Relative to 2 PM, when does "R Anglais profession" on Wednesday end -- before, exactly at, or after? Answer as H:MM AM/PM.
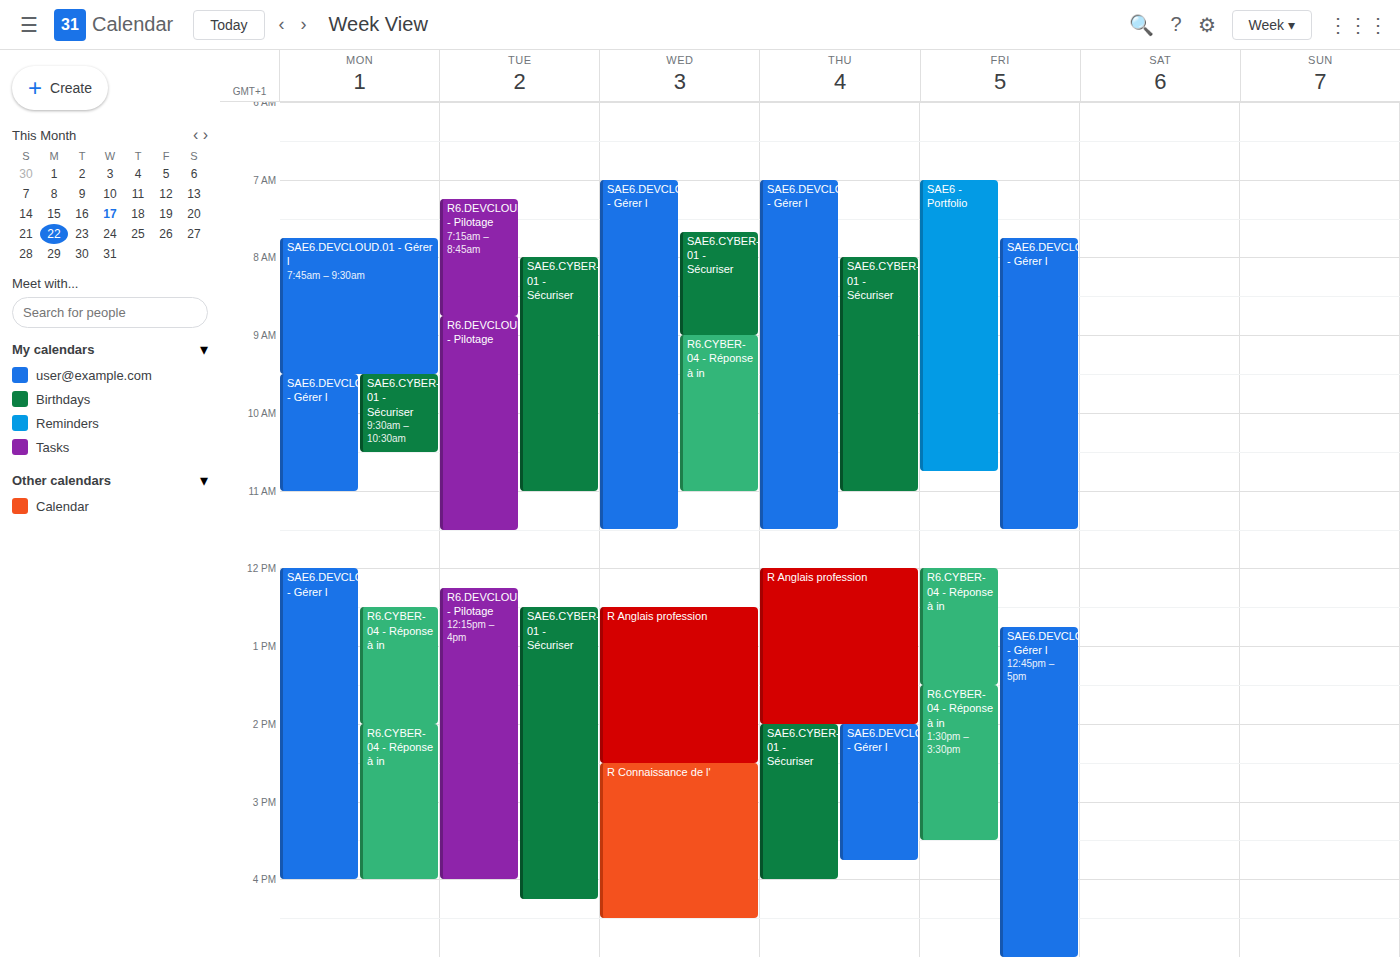
2:30 PM -- after 2 PM, 30 minutes below the 2 PM line.